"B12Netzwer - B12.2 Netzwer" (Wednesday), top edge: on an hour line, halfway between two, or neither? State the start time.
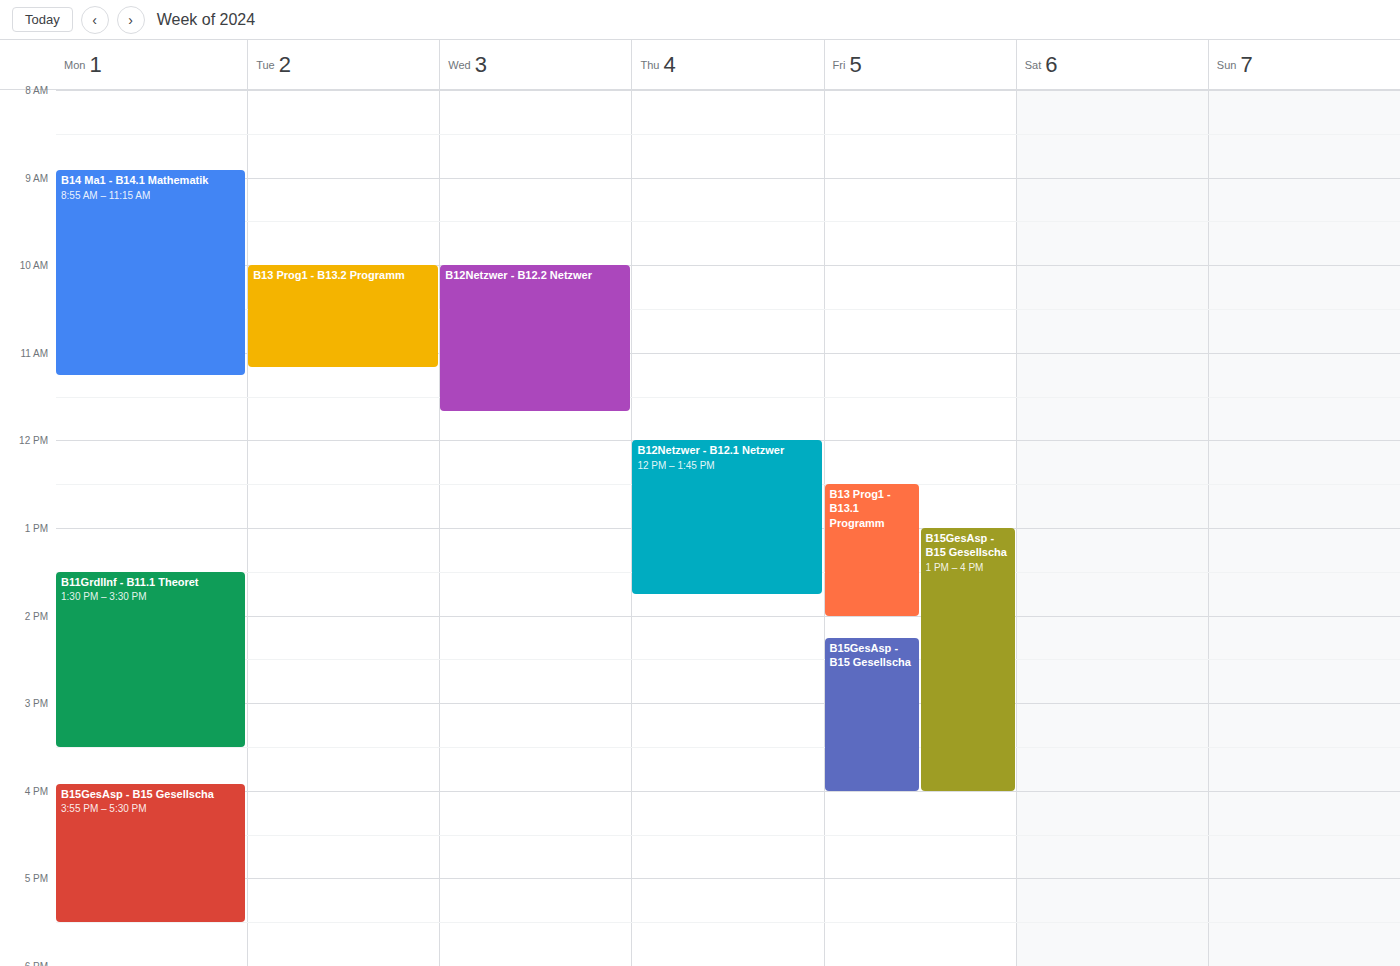
10:00 AM -- exactly on the 10 AM line.